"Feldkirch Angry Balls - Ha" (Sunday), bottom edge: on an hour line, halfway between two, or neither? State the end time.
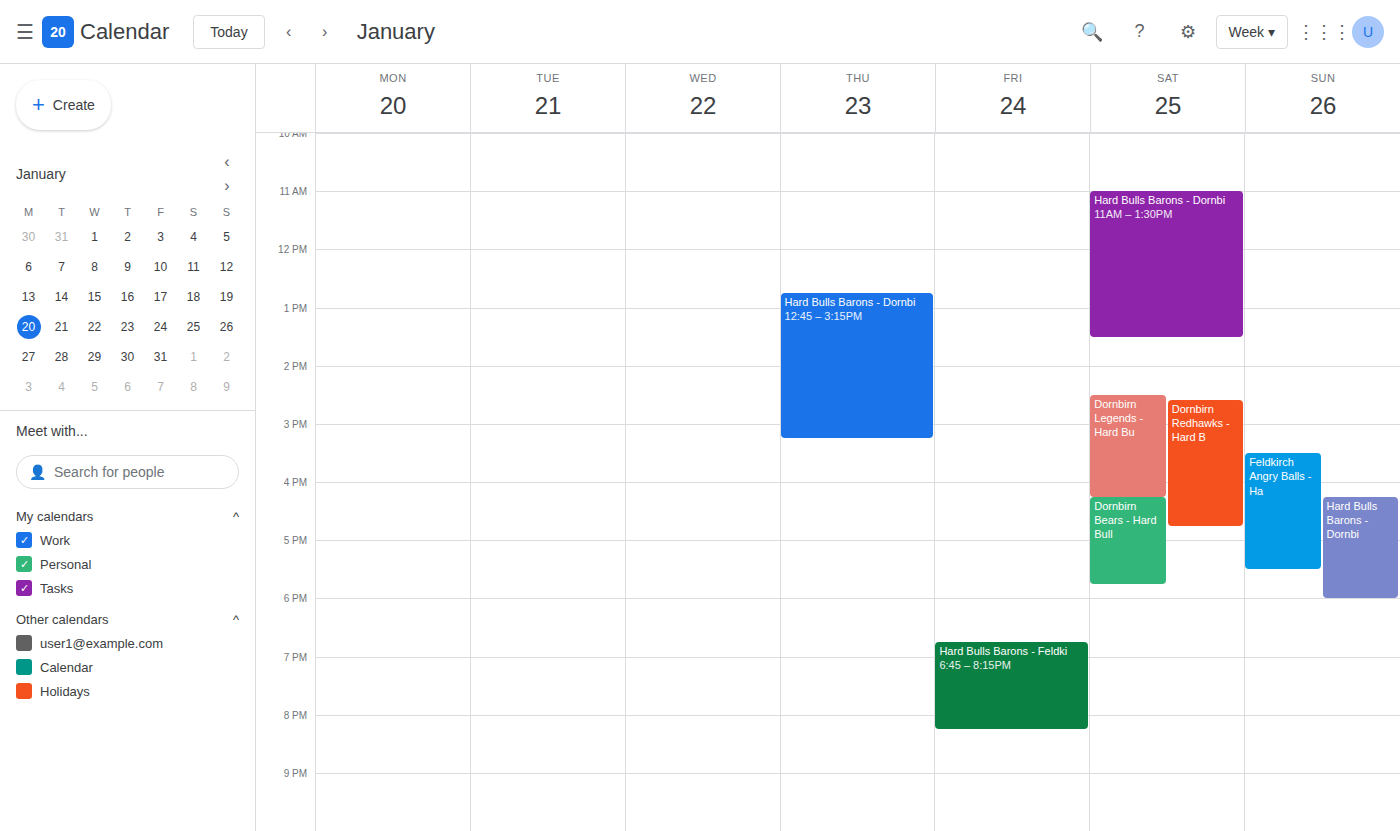
5:30 PM -- halfway between the 5 PM and 6 PM lines.